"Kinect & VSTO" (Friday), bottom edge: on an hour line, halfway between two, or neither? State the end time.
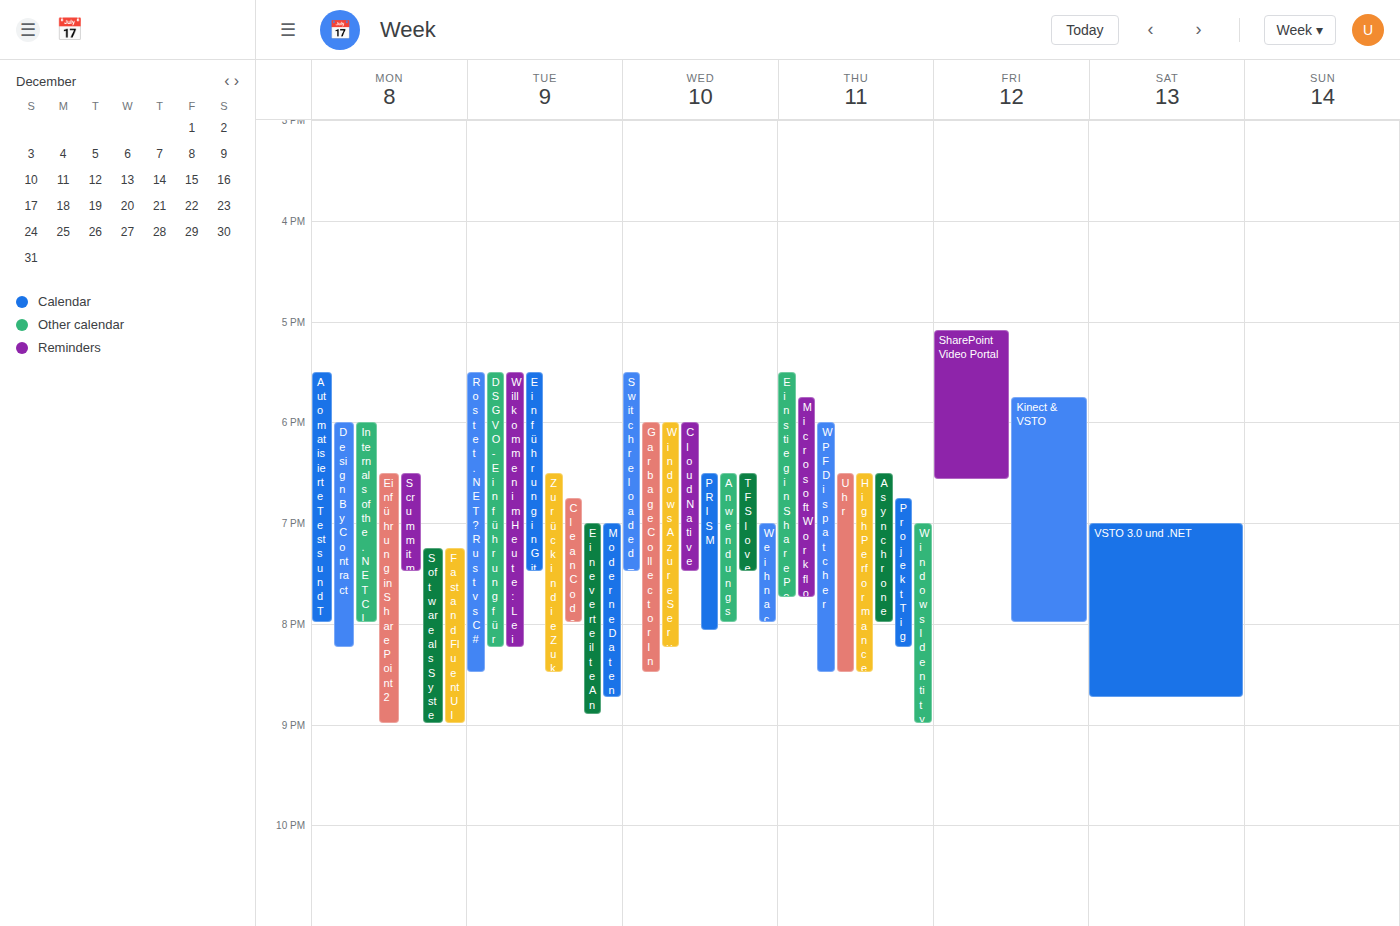
8:00 PM -- exactly on the 8 PM line.